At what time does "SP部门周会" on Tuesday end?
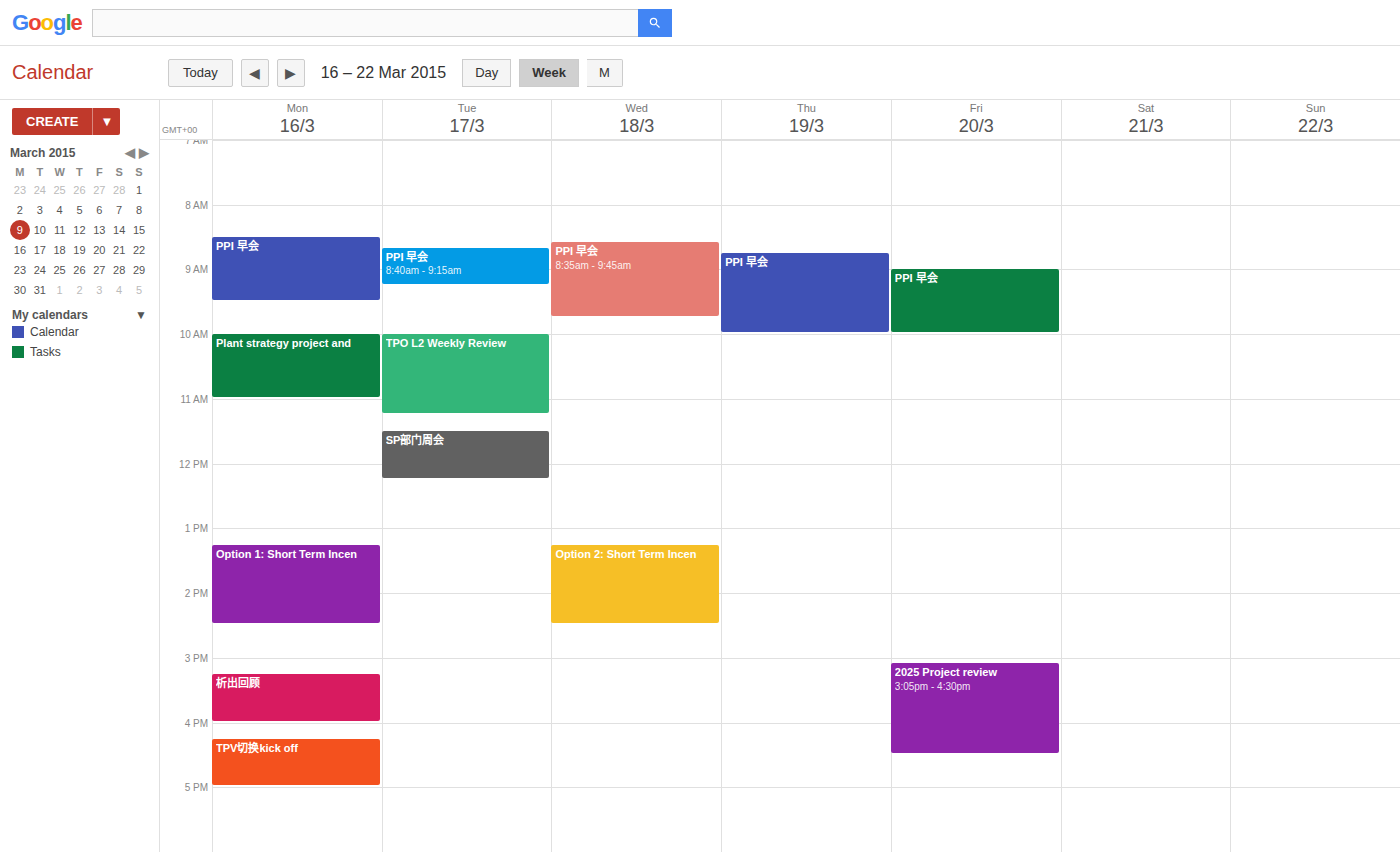
12:15 PM